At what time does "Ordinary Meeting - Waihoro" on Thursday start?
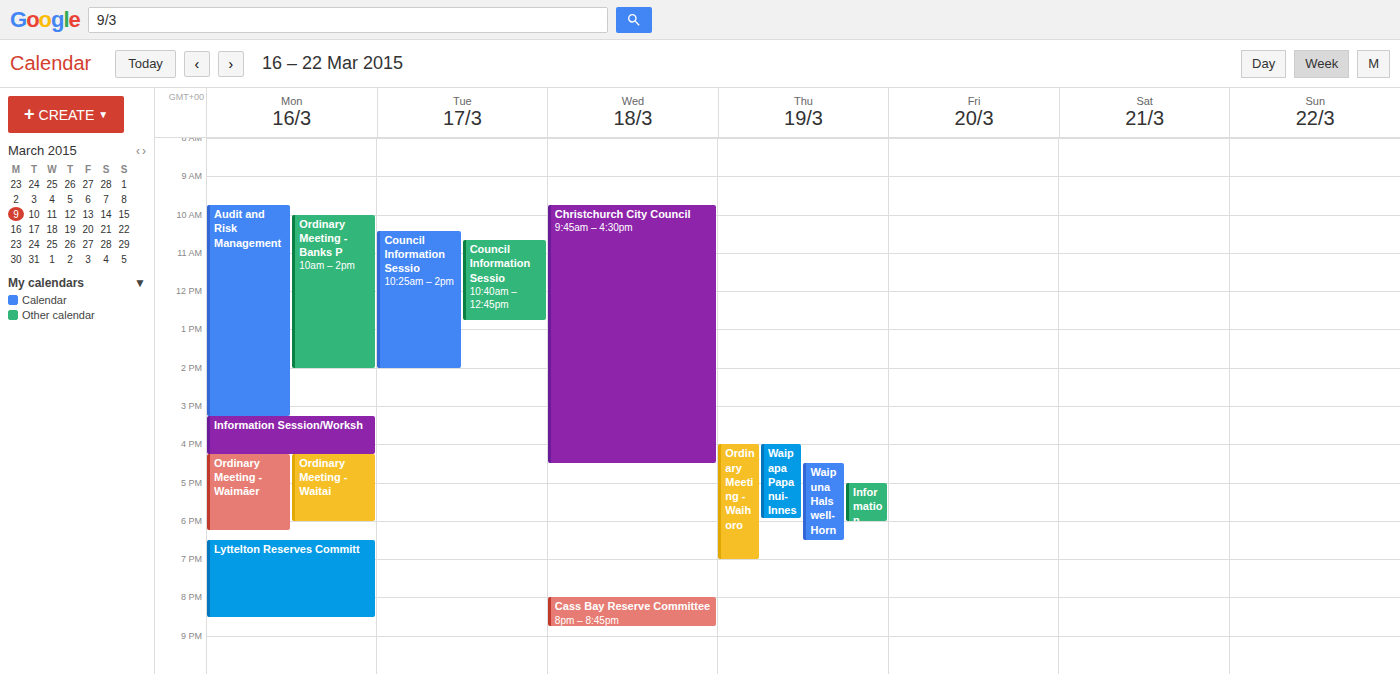
16:00